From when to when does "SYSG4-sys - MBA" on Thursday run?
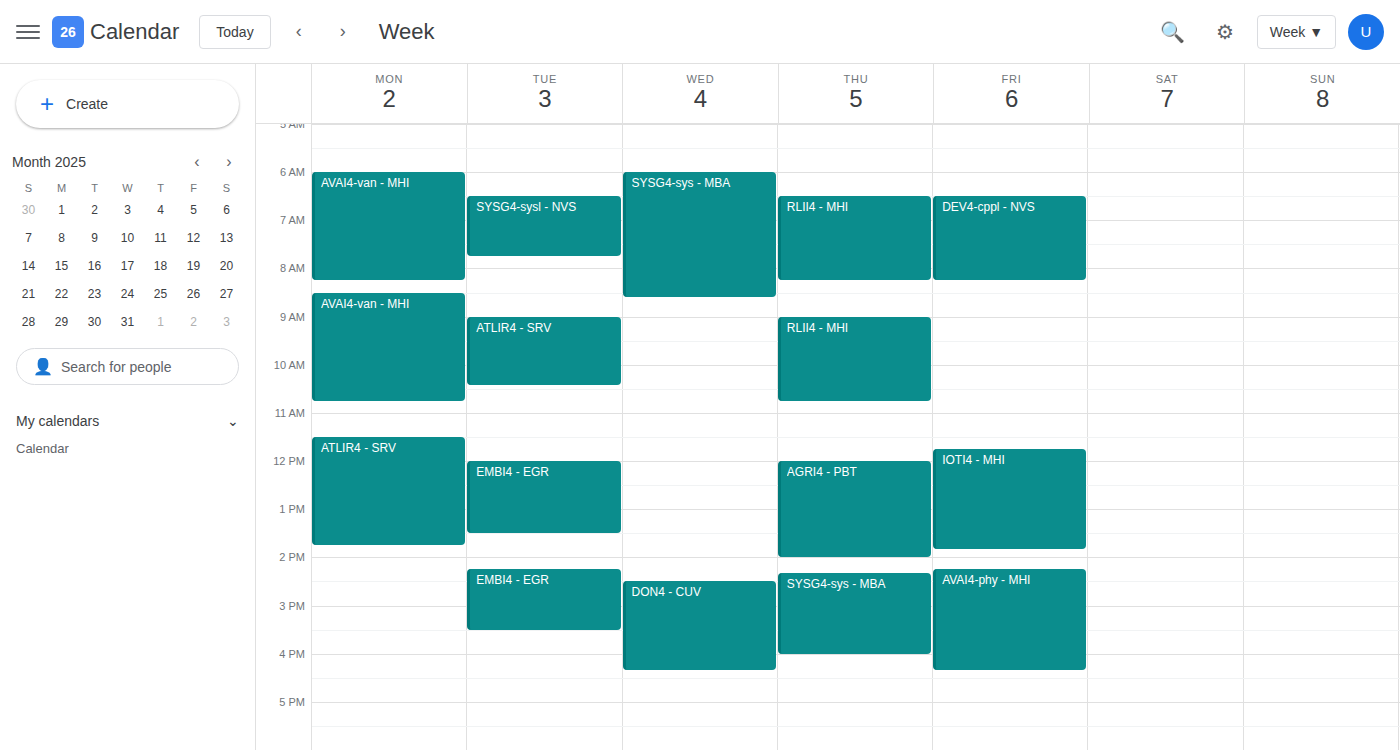
2:20 PM to 4:00 PM